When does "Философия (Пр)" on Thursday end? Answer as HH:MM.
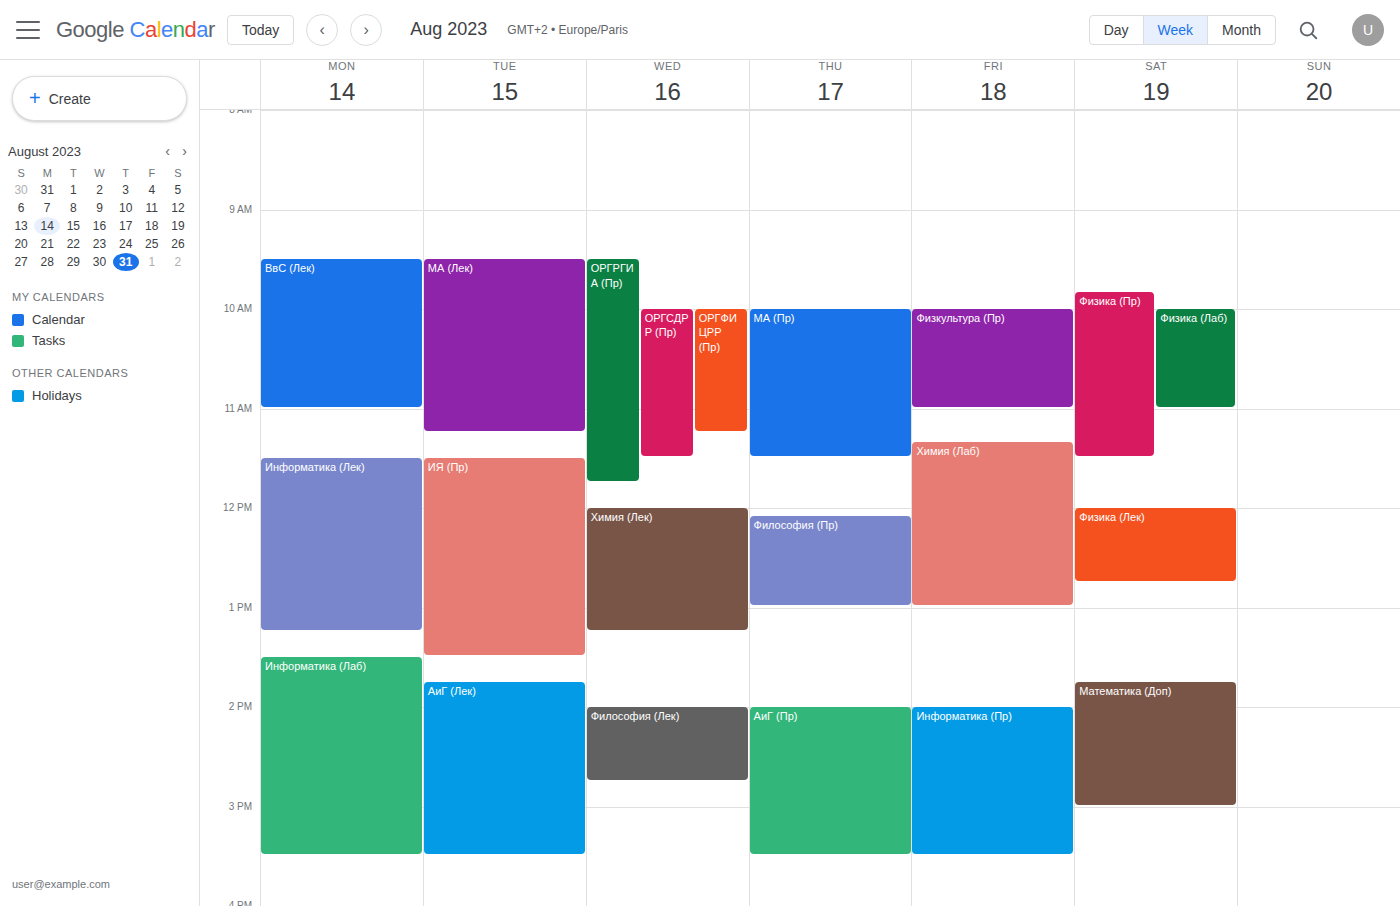
13:00